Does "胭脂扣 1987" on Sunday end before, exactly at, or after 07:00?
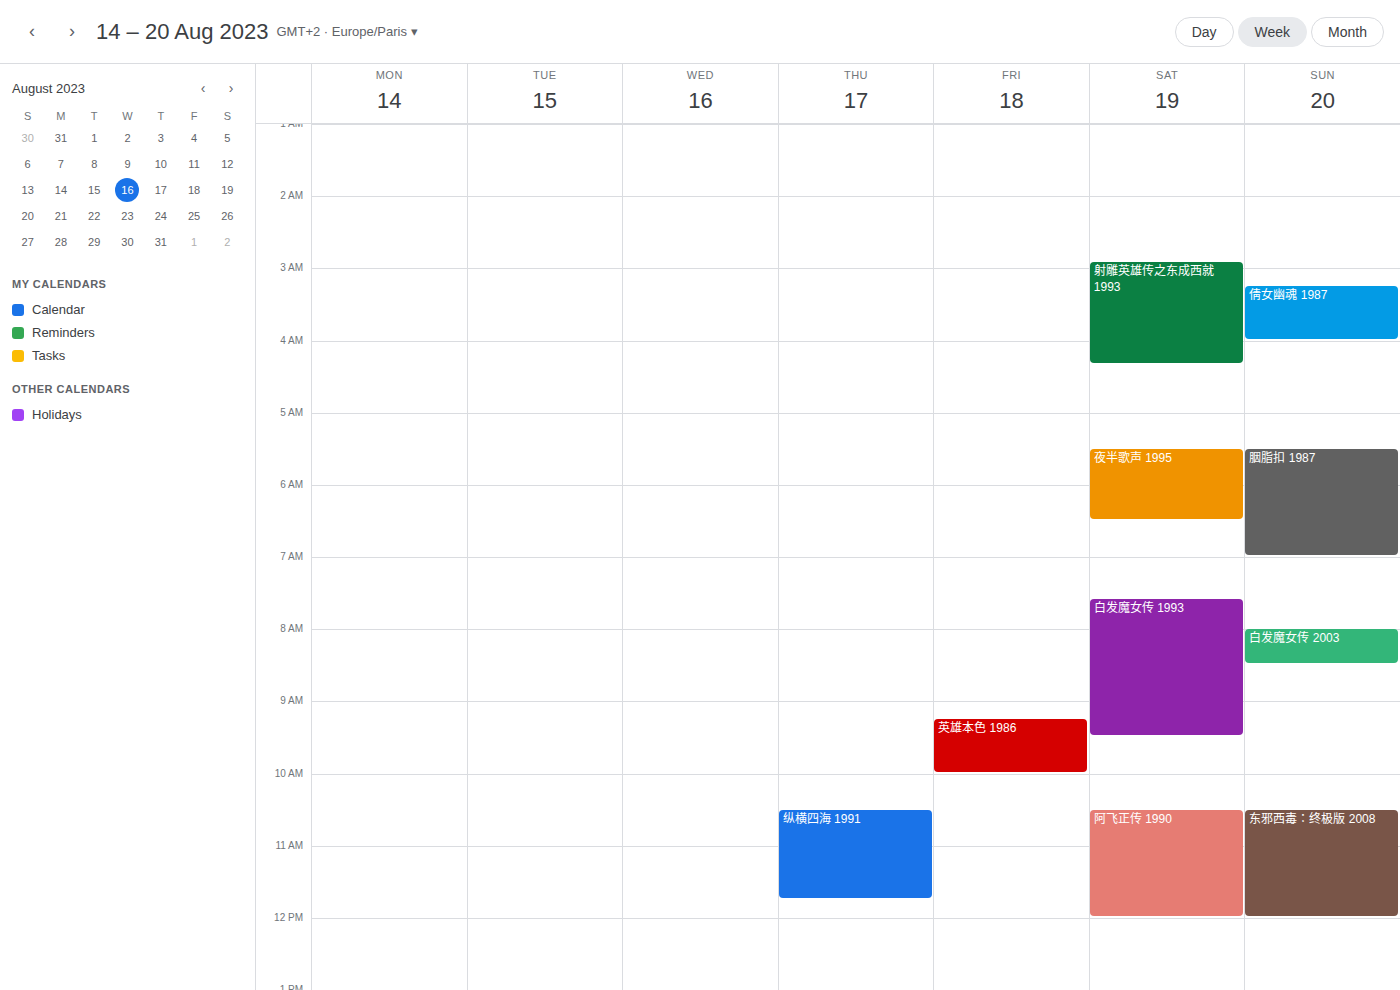
07:00 -- exactly at 07:00, on the 07:00 line.